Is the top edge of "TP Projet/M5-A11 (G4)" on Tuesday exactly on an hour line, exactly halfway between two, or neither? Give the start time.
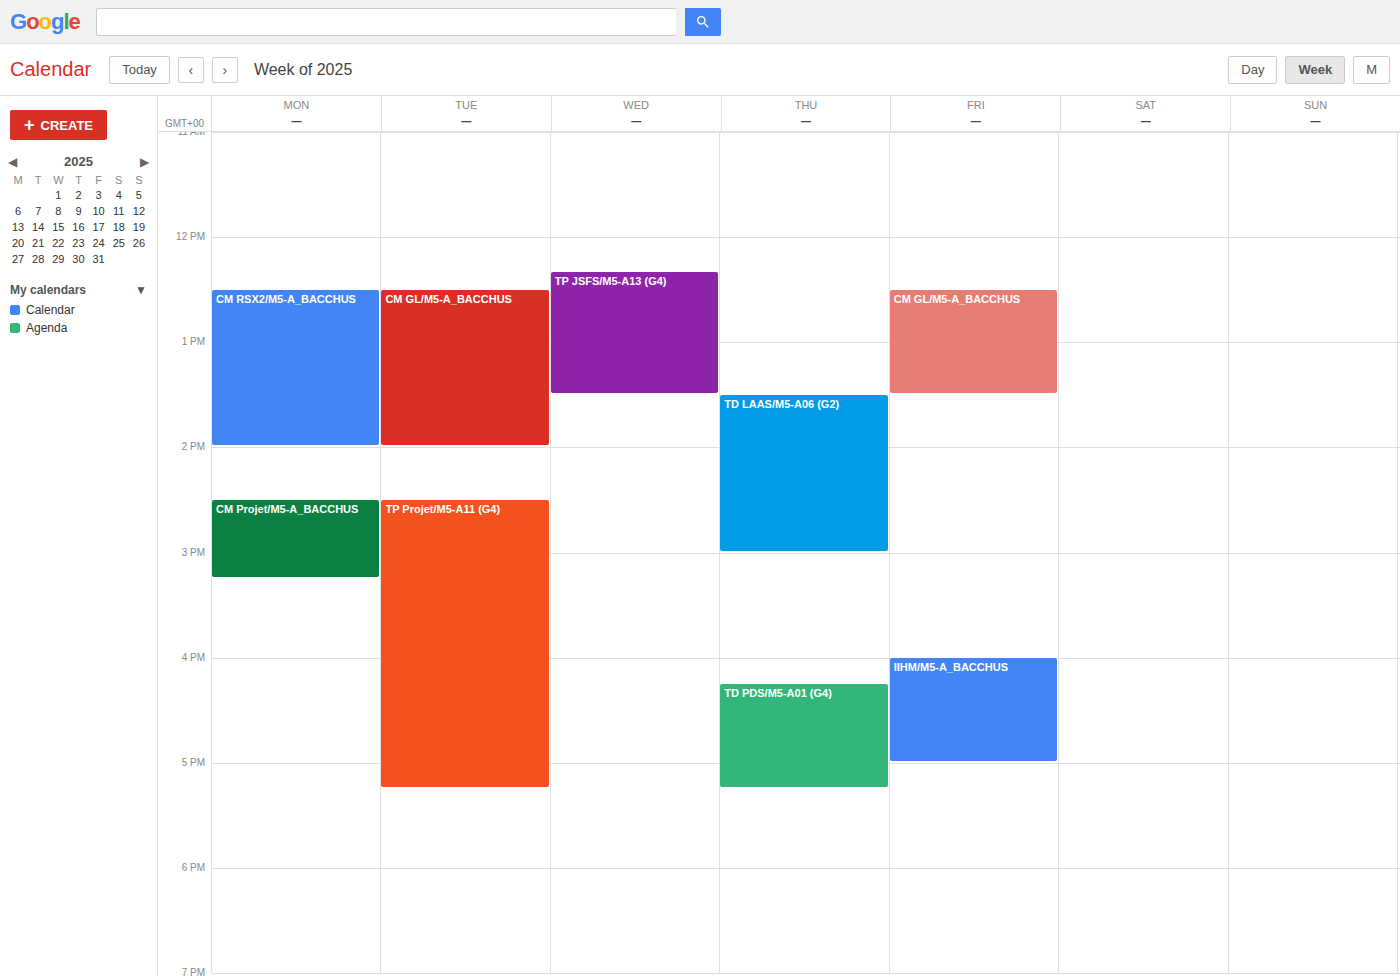
2:30 PM -- halfway between the 2 PM and 3 PM lines.